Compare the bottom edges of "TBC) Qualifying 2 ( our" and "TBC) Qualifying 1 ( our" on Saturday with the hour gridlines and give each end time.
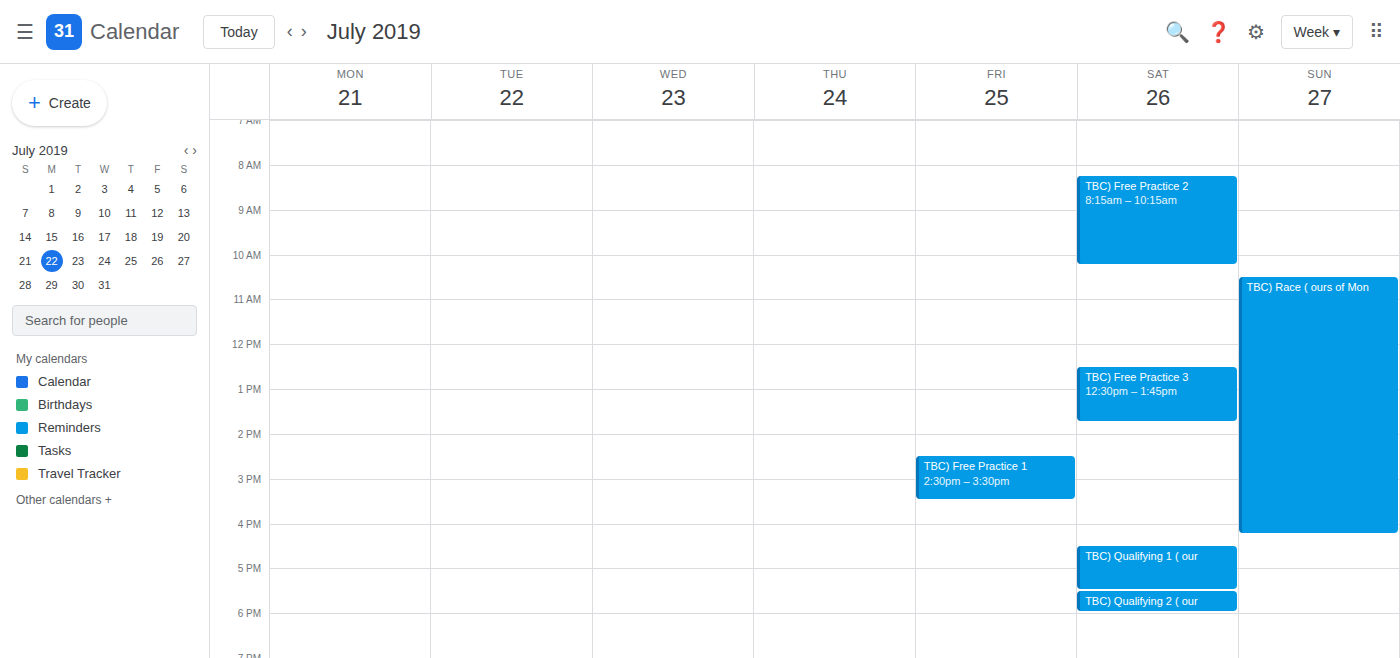
"TBC) Qualifying 2 ( our": 6:00 PM, exactly on the 6 PM line. "TBC) Qualifying 1 ( our": 5:30 PM, halfway between the 5 PM and 6 PM lines.